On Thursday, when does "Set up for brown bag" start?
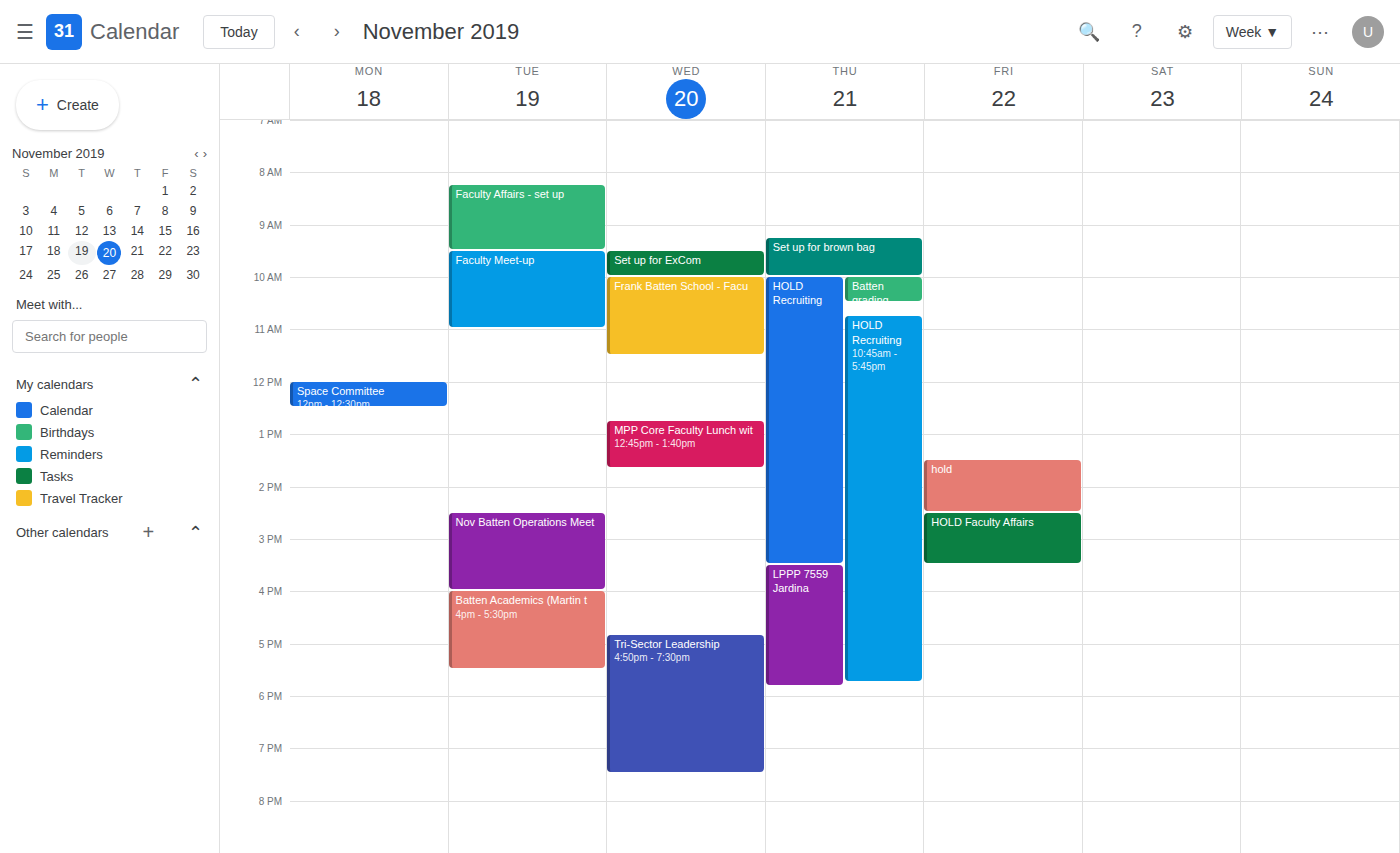
9:15 AM